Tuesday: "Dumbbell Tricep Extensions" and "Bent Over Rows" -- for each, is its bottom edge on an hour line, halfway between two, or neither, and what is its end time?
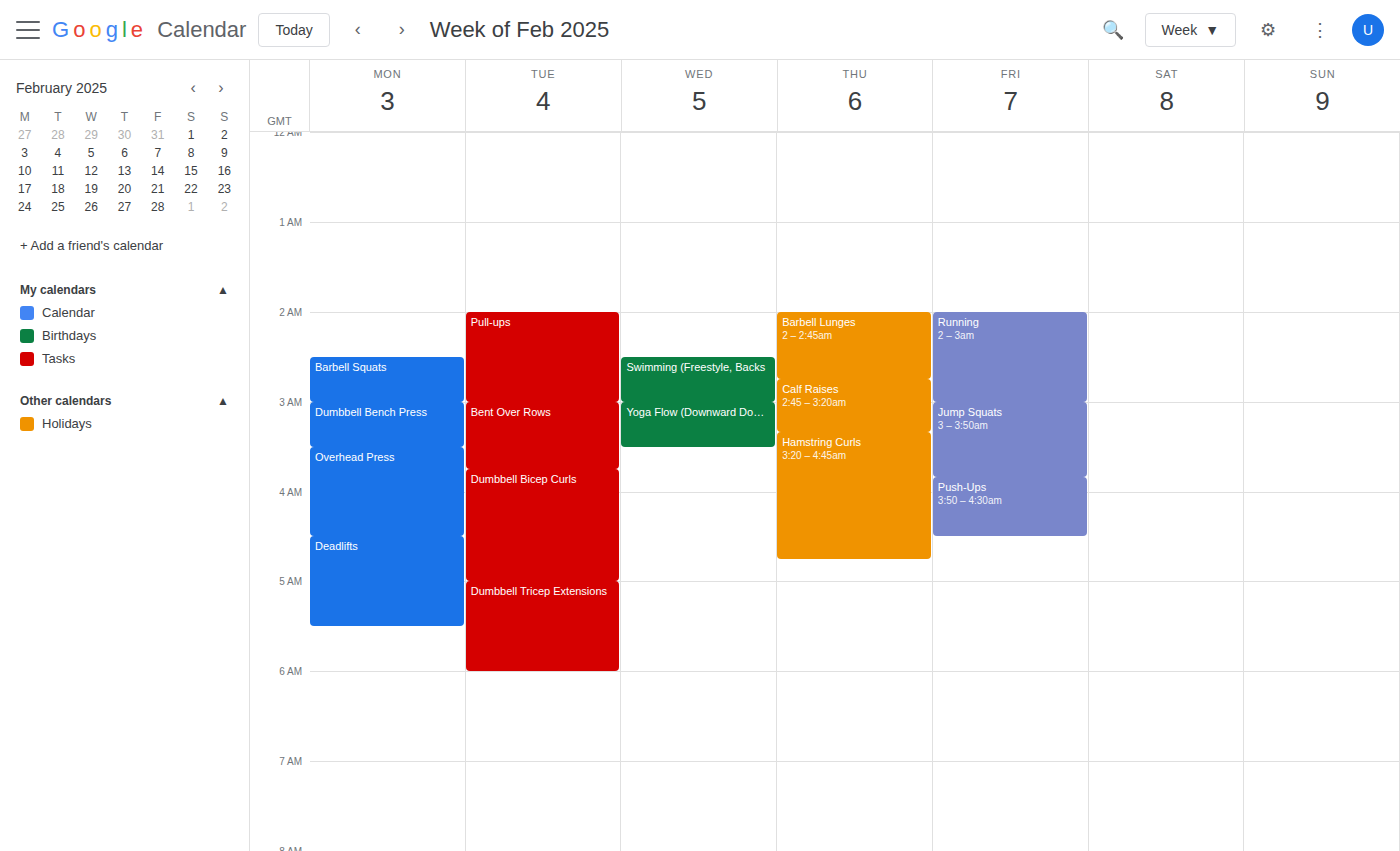
"Dumbbell Tricep Extensions": 6:00 AM, exactly on the 6 AM line. "Bent Over Rows": 3:45 AM, neither: three quarters of the way from the 3 AM line to the 4 AM line.